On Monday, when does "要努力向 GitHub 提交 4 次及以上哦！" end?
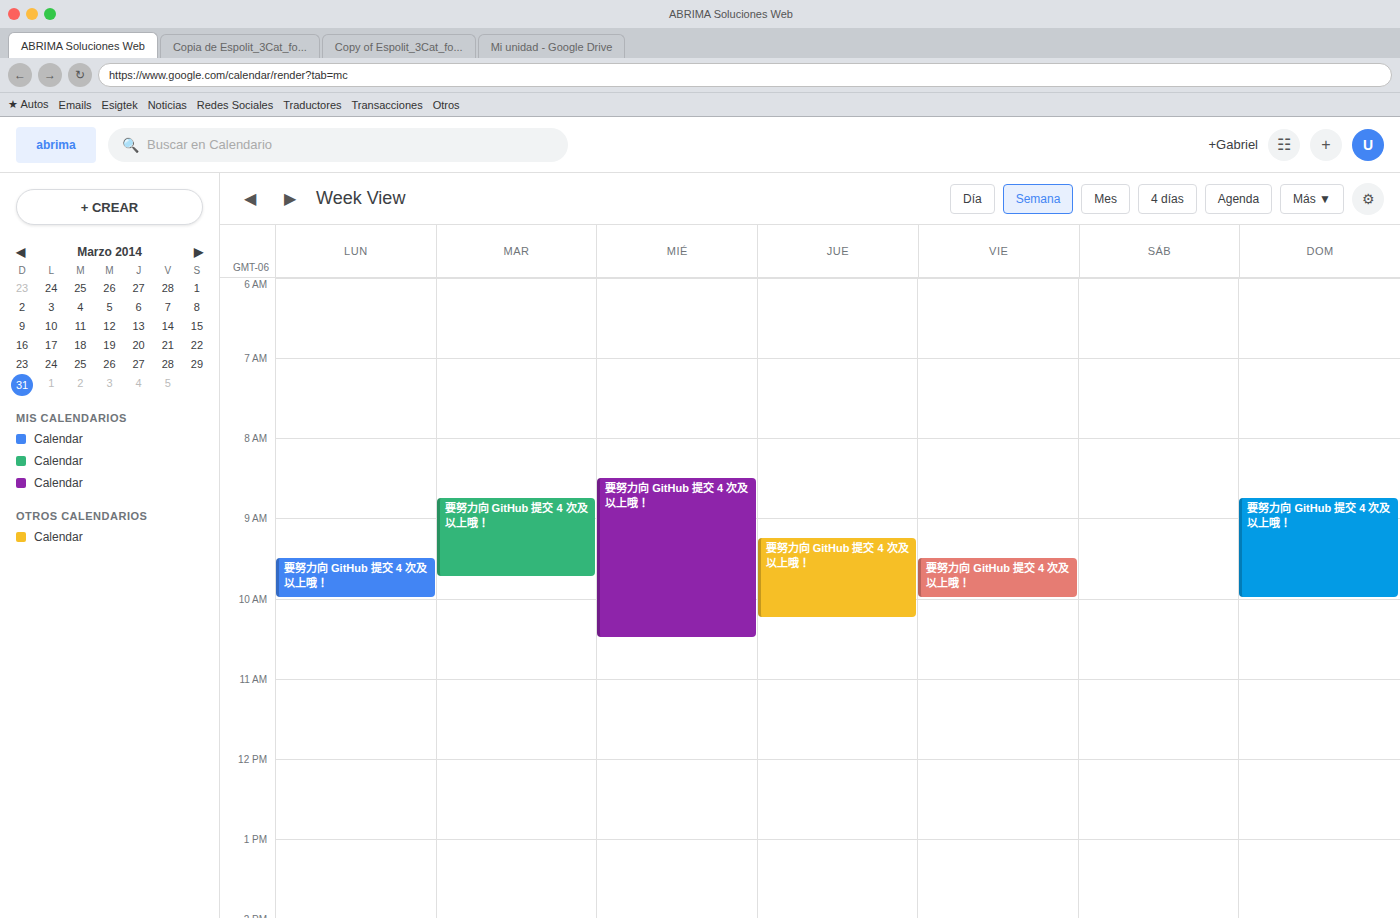
10:00 AM